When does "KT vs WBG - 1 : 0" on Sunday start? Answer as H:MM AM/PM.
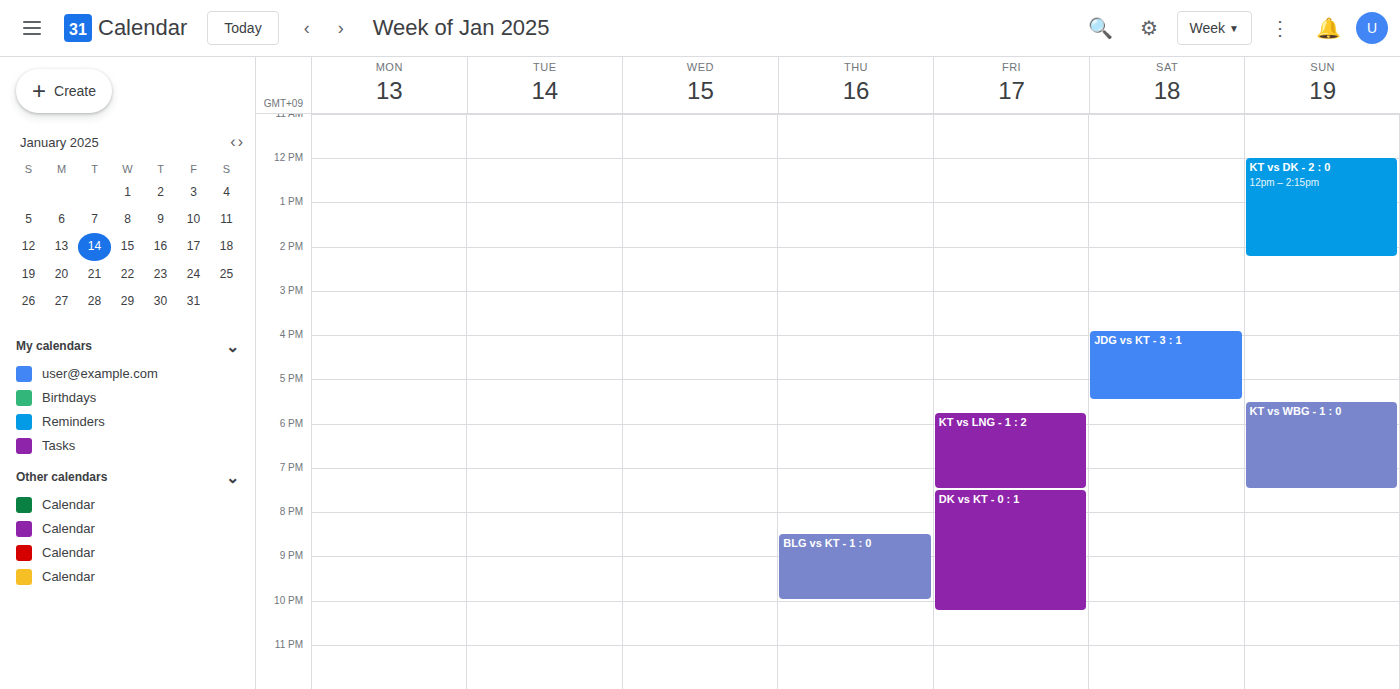
5:30 PM